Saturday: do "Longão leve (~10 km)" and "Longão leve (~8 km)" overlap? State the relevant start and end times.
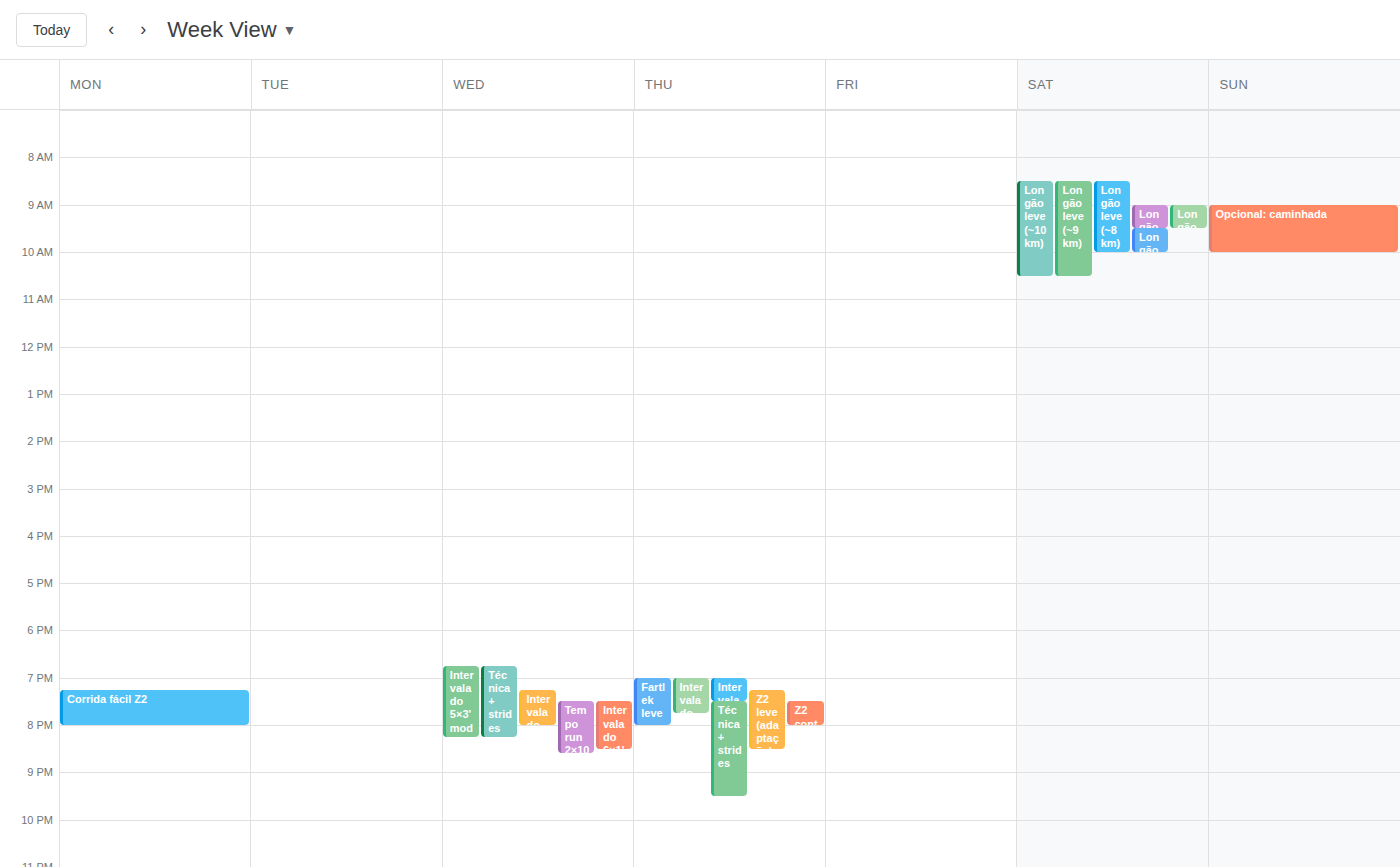
"Longão leve (~10 km)" starts at 8:30 AM, before "Longão leve (~8 km)" ends at 10:00 AM -- they overlap.